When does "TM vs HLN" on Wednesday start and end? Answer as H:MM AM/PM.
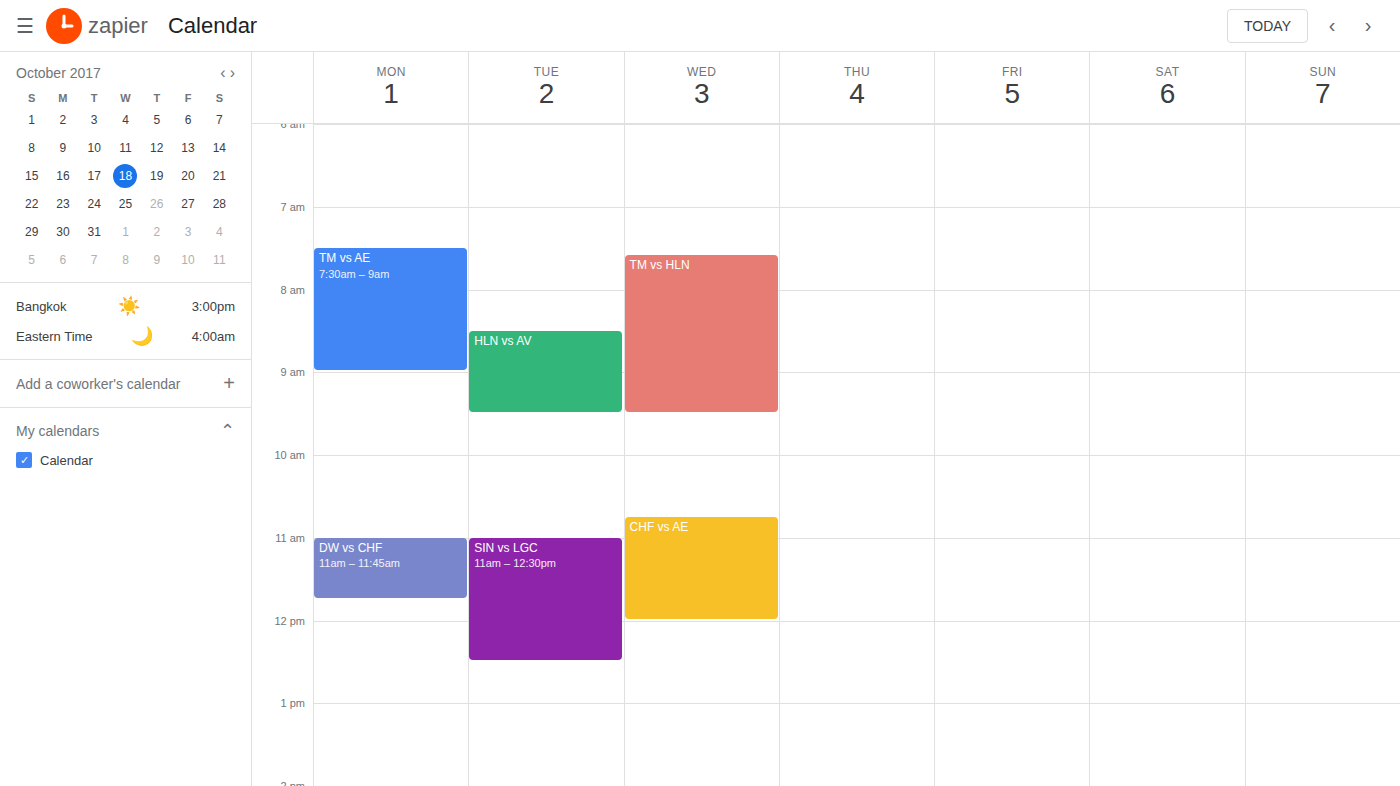
7:35 AM to 9:30 AM